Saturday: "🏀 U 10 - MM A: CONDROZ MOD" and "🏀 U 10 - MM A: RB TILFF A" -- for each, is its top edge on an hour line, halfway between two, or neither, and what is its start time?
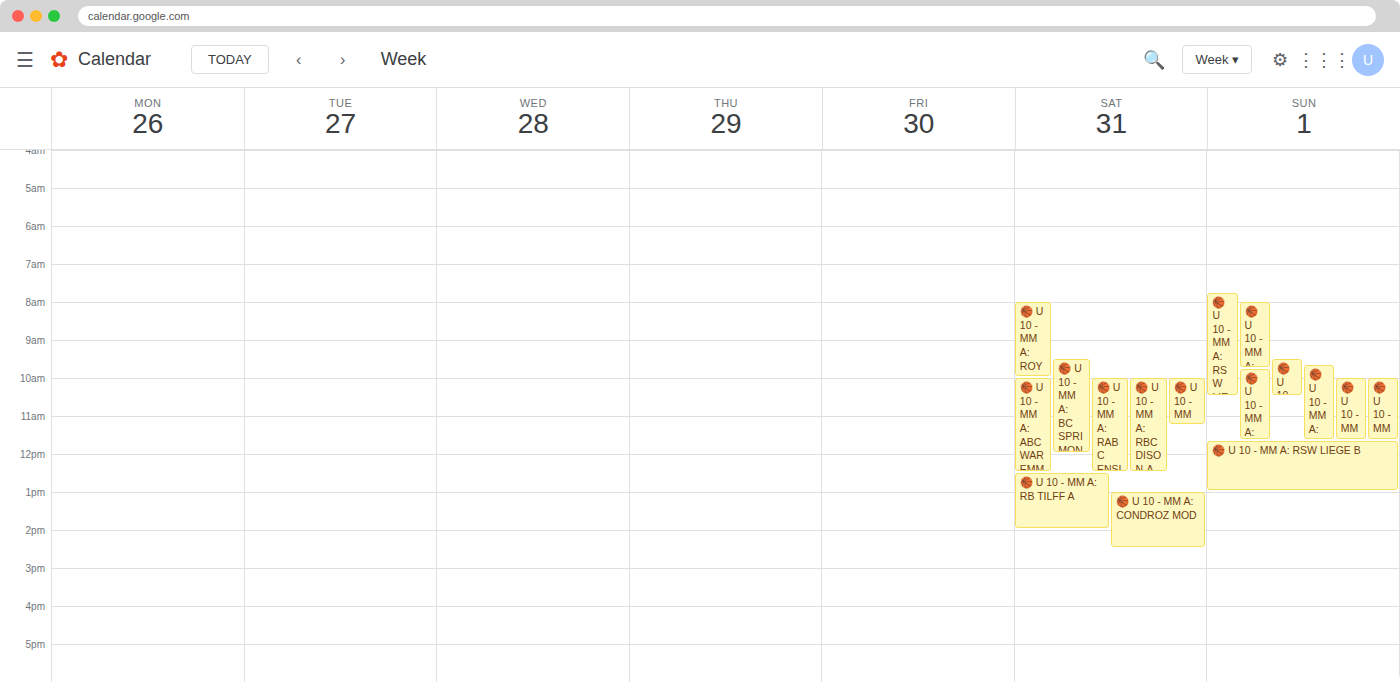
"🏀 U 10 - MM A: CONDROZ MOD": 1:00 PM, exactly on the 1 PM line. "🏀 U 10 - MM A: RB TILFF A": 12:30 PM, halfway between the 12 PM and 1 PM lines.